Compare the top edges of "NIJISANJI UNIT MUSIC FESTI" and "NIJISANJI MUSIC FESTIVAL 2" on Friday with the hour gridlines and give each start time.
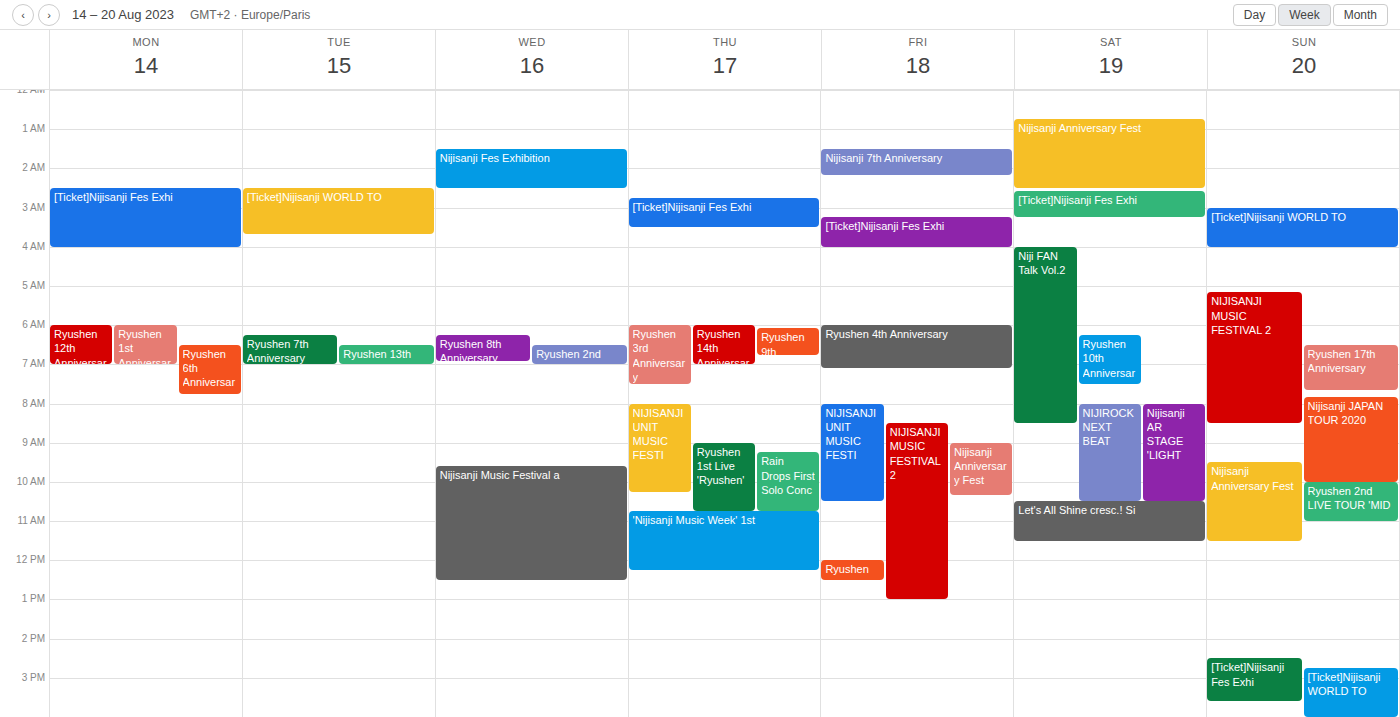
"NIJISANJI UNIT MUSIC FESTI": 8:00 AM, exactly on the 8 AM line. "NIJISANJI MUSIC FESTIVAL 2": 8:30 AM, halfway between the 8 AM and 9 AM lines.